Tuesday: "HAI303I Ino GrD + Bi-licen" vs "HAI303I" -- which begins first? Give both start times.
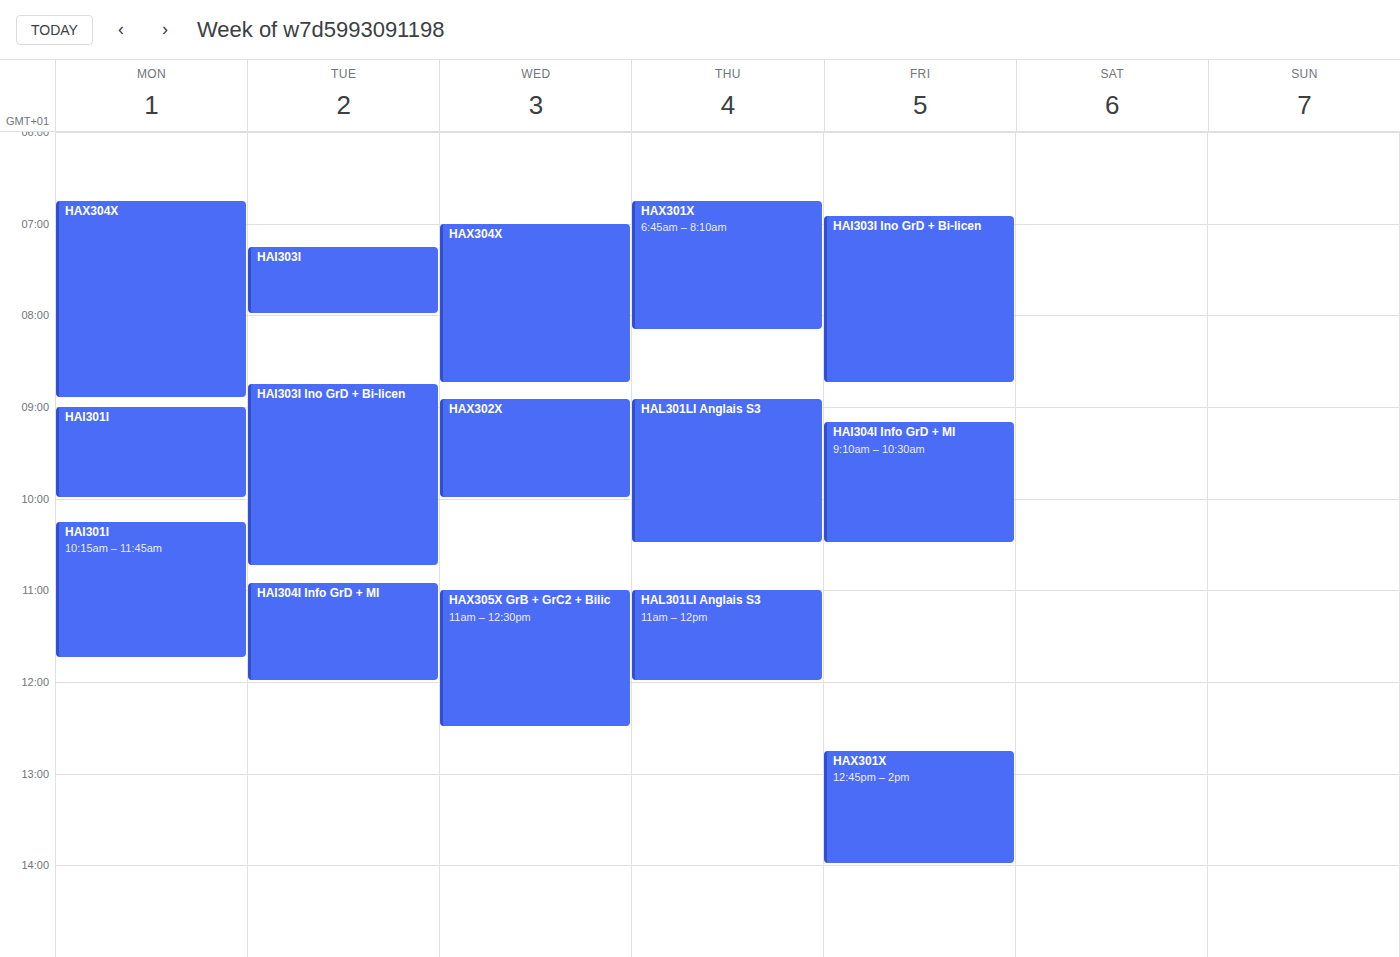
"HAI303I" 7:15 AM; "HAI303I Ino GrD + Bi-licen" 8:45 AM.